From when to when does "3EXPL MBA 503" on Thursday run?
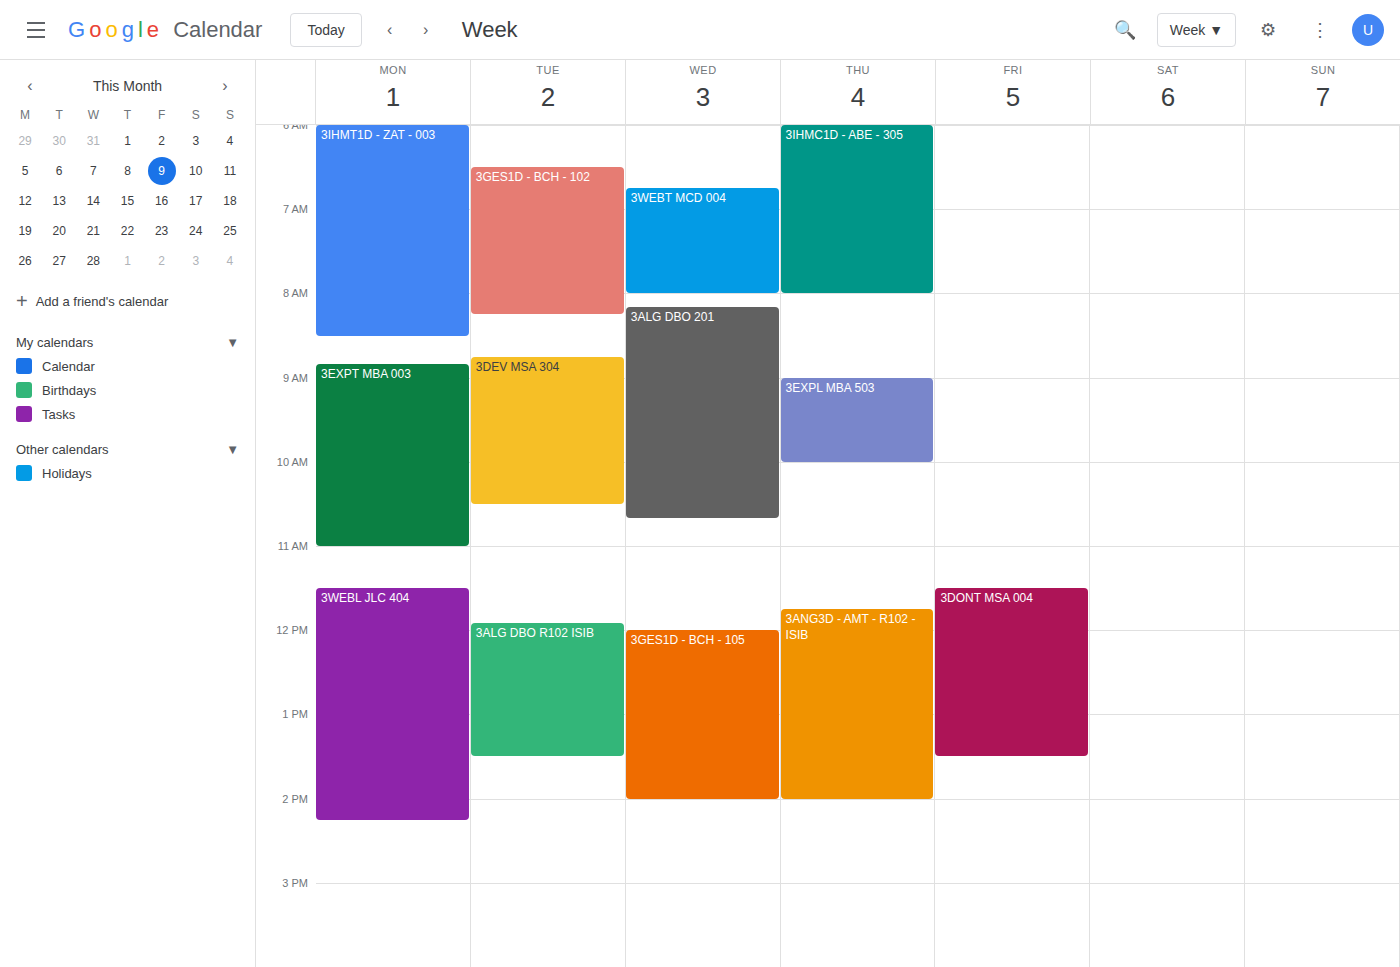
9:00 AM to 10:00 AM